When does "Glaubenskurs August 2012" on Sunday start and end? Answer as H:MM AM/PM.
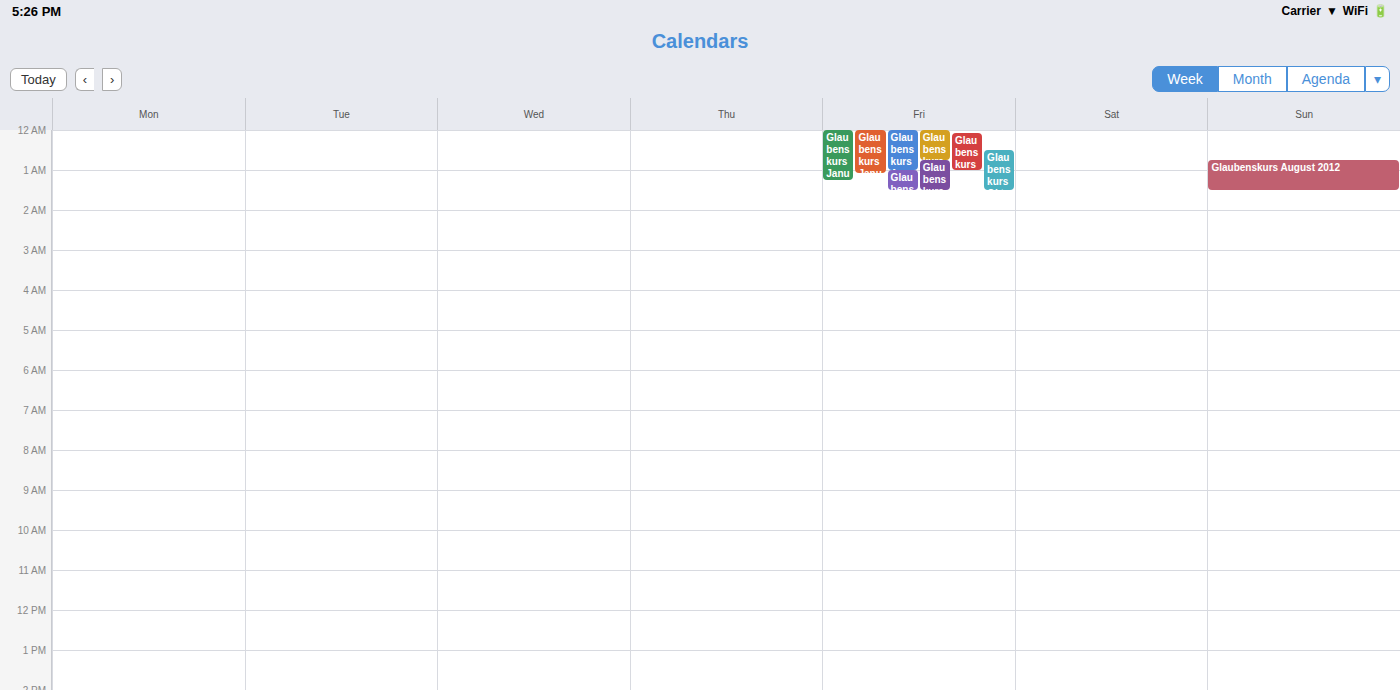
12:45 AM to 1:30 AM